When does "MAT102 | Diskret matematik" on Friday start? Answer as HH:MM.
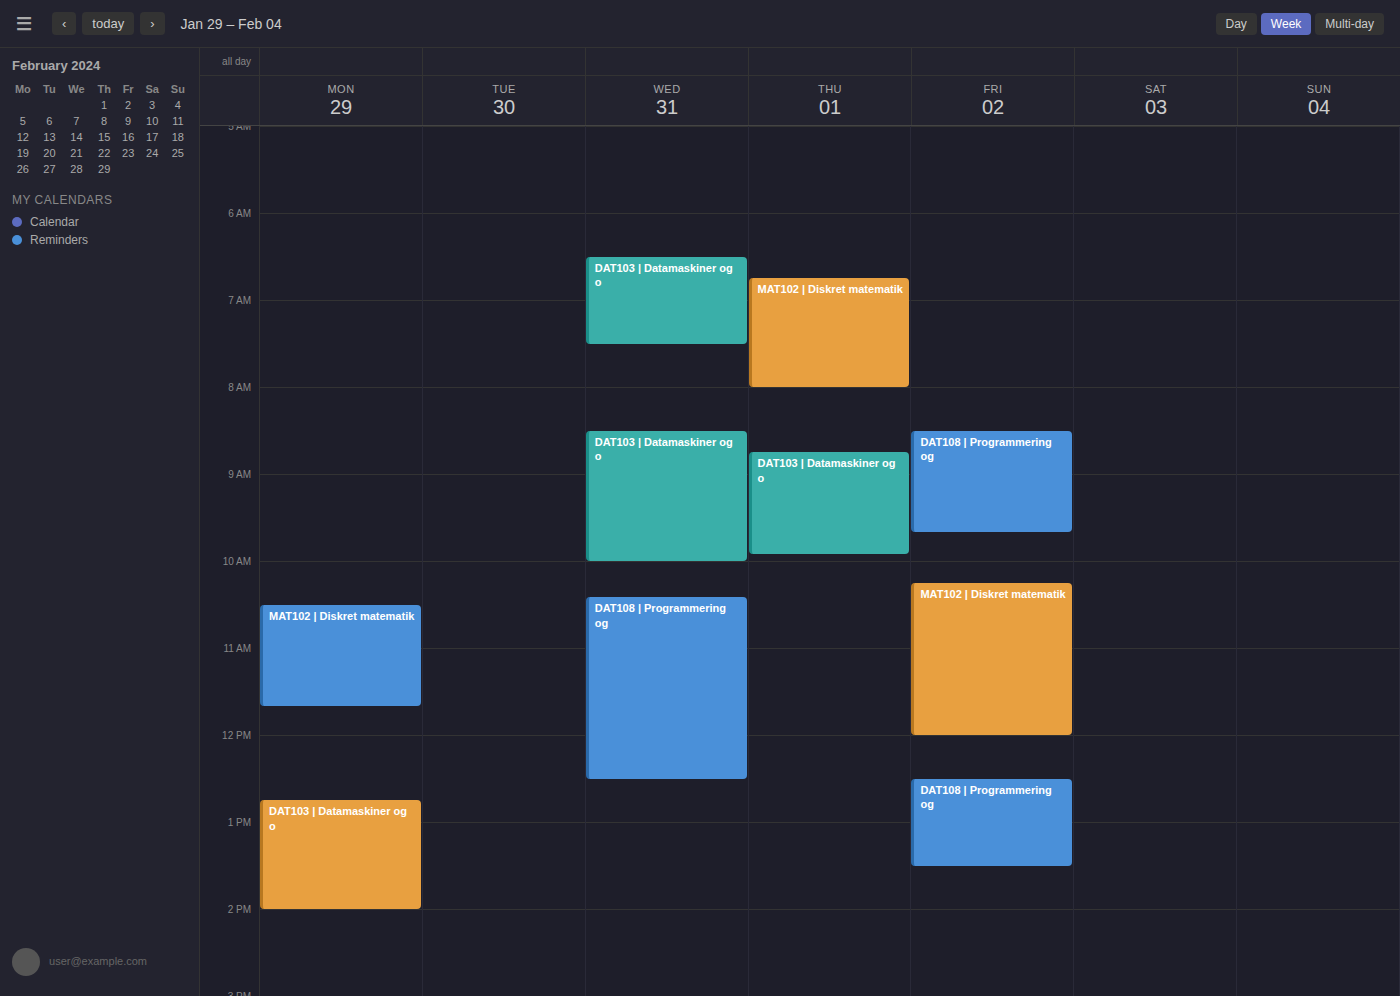
10:15